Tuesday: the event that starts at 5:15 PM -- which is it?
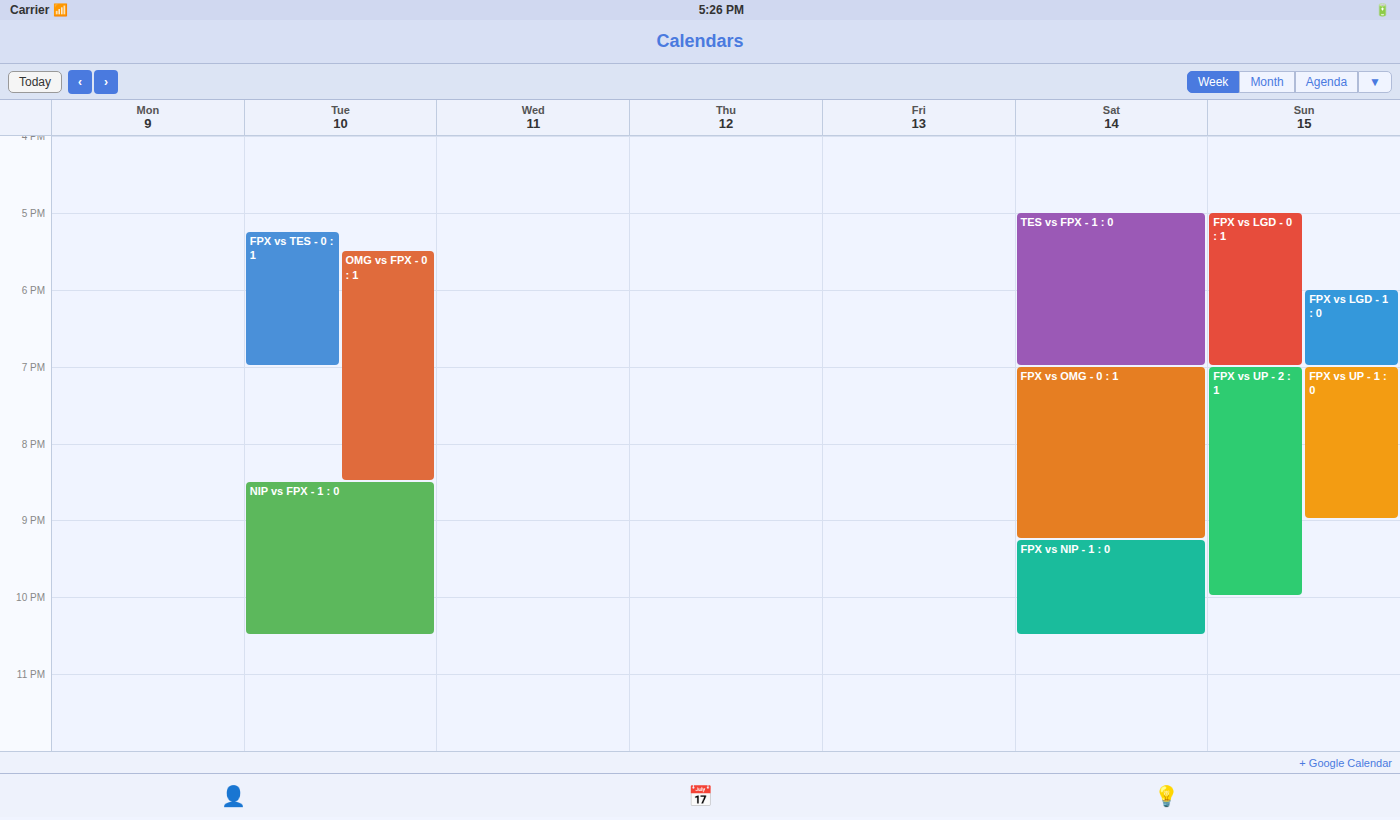
"FPX vs TES - 0 : 1"